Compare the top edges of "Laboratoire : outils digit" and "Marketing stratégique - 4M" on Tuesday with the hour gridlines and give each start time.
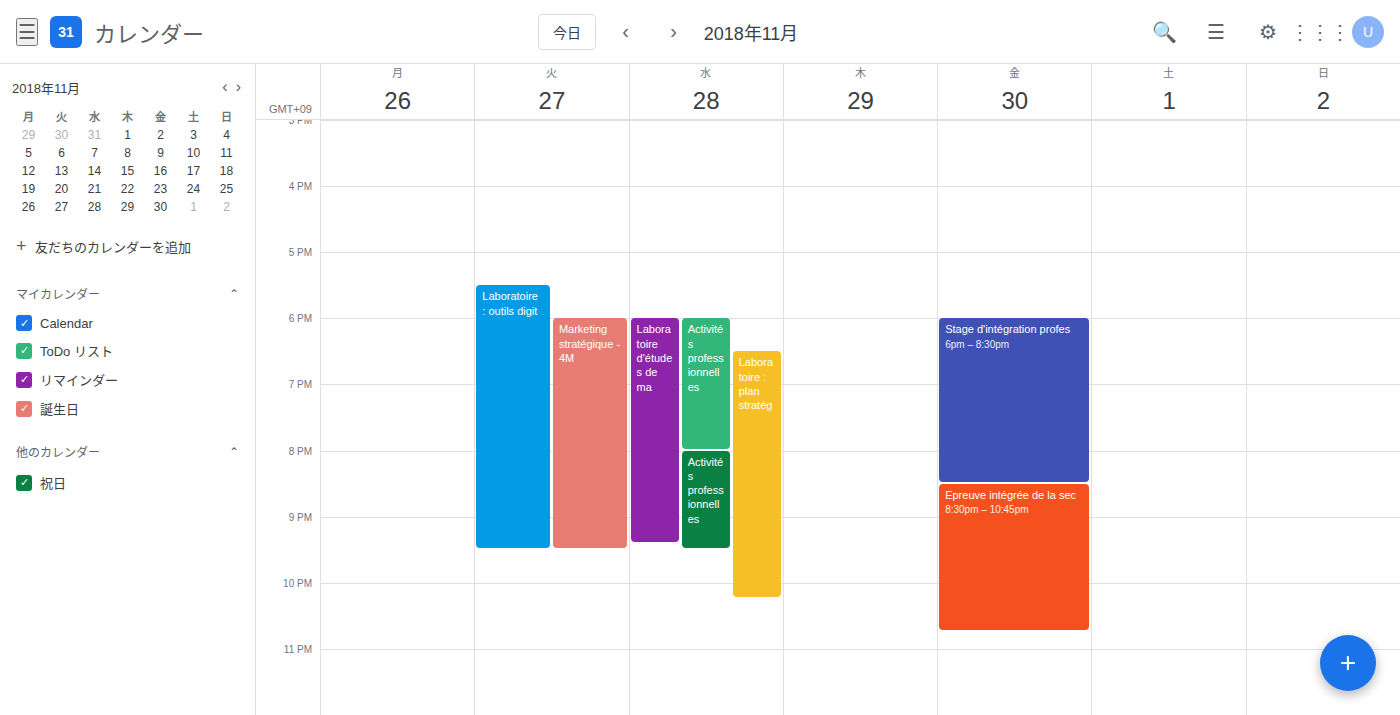
"Laboratoire : outils digit": 5:30 PM, halfway between the 5 PM and 6 PM lines. "Marketing stratégique - 4M": 6:00 PM, exactly on the 6 PM line.